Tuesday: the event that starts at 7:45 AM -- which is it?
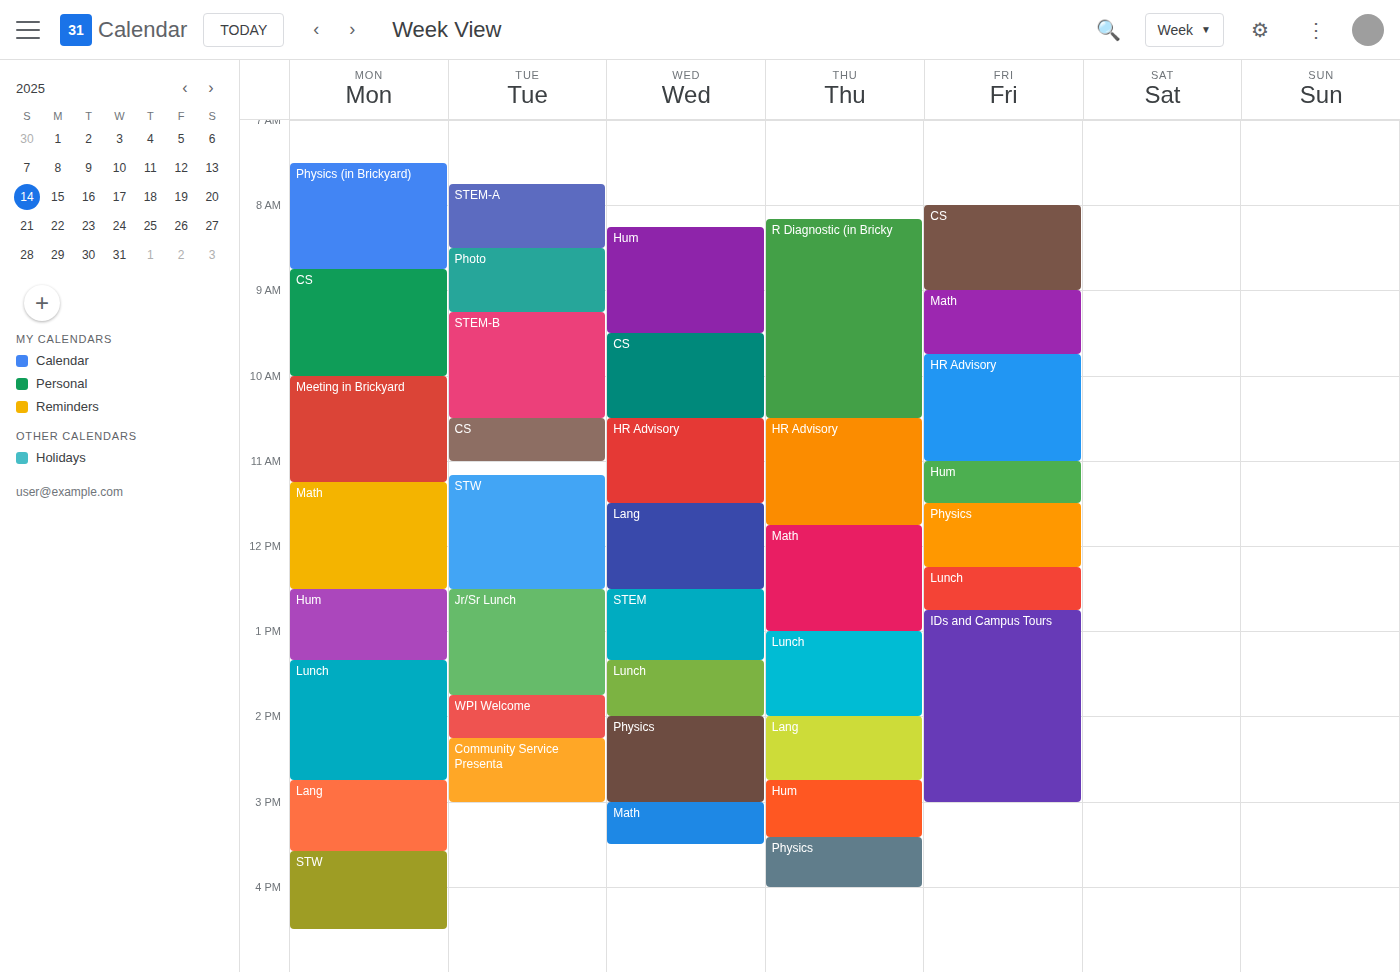
"STEM-A"